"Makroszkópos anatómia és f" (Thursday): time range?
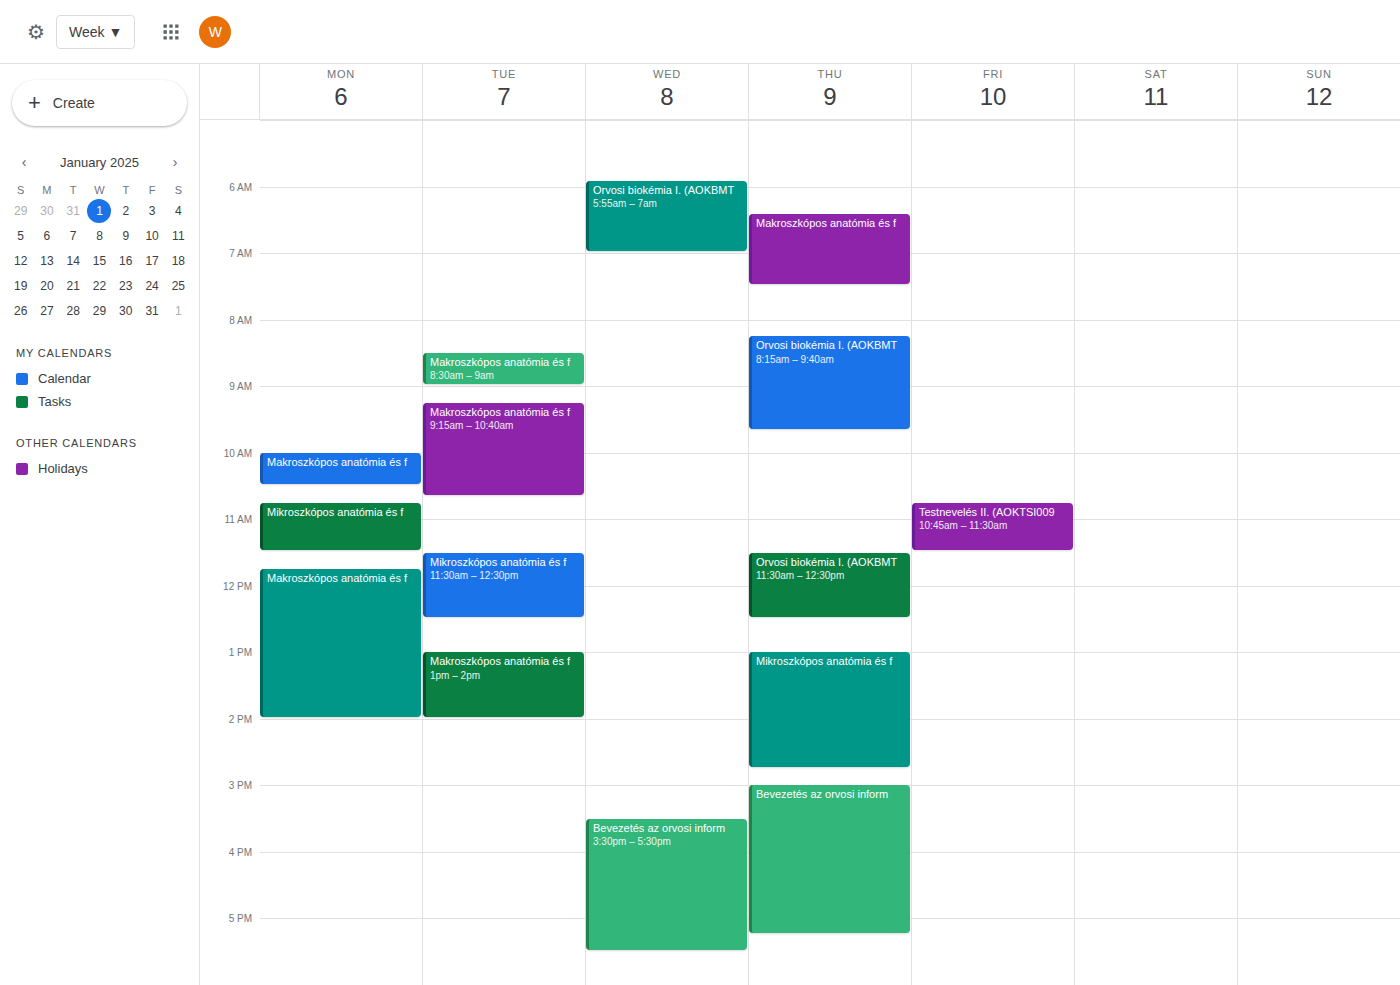
6:25 AM to 7:30 AM